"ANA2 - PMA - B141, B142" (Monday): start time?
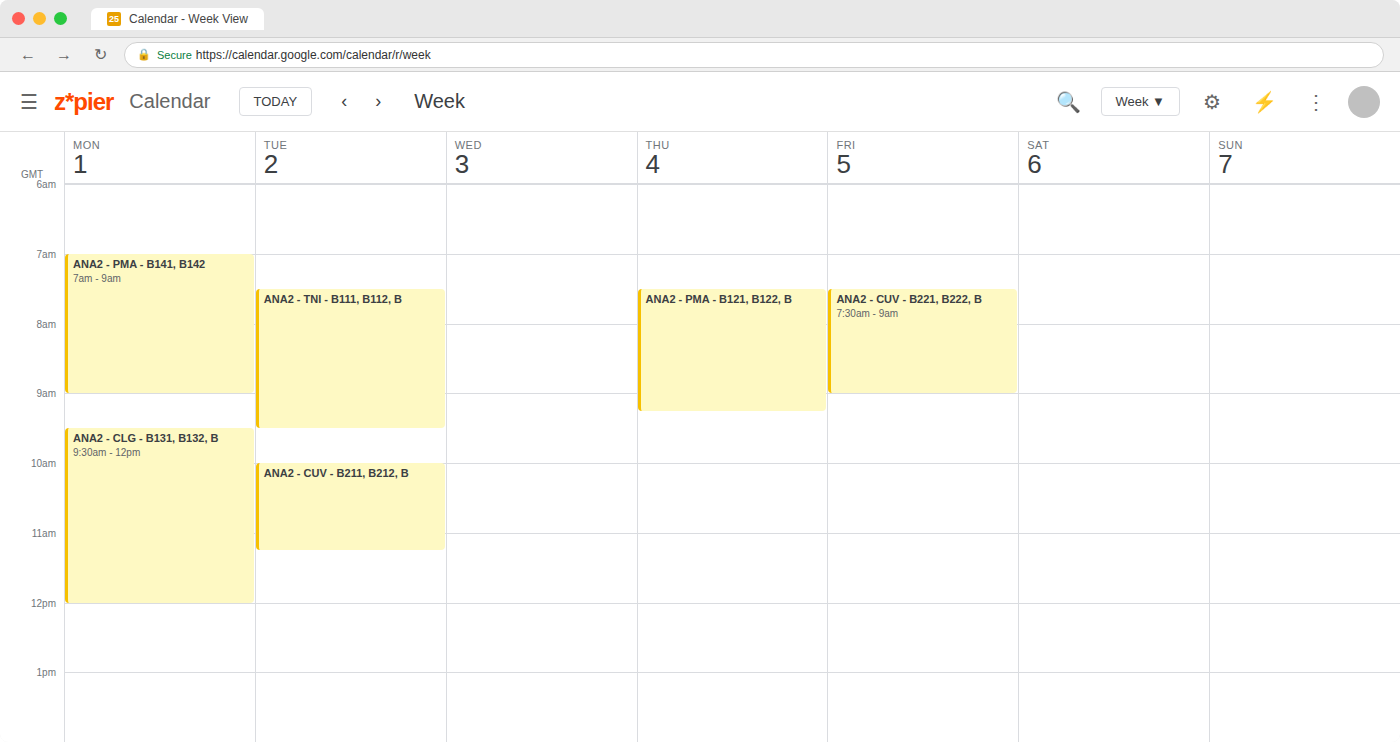
7:00 AM